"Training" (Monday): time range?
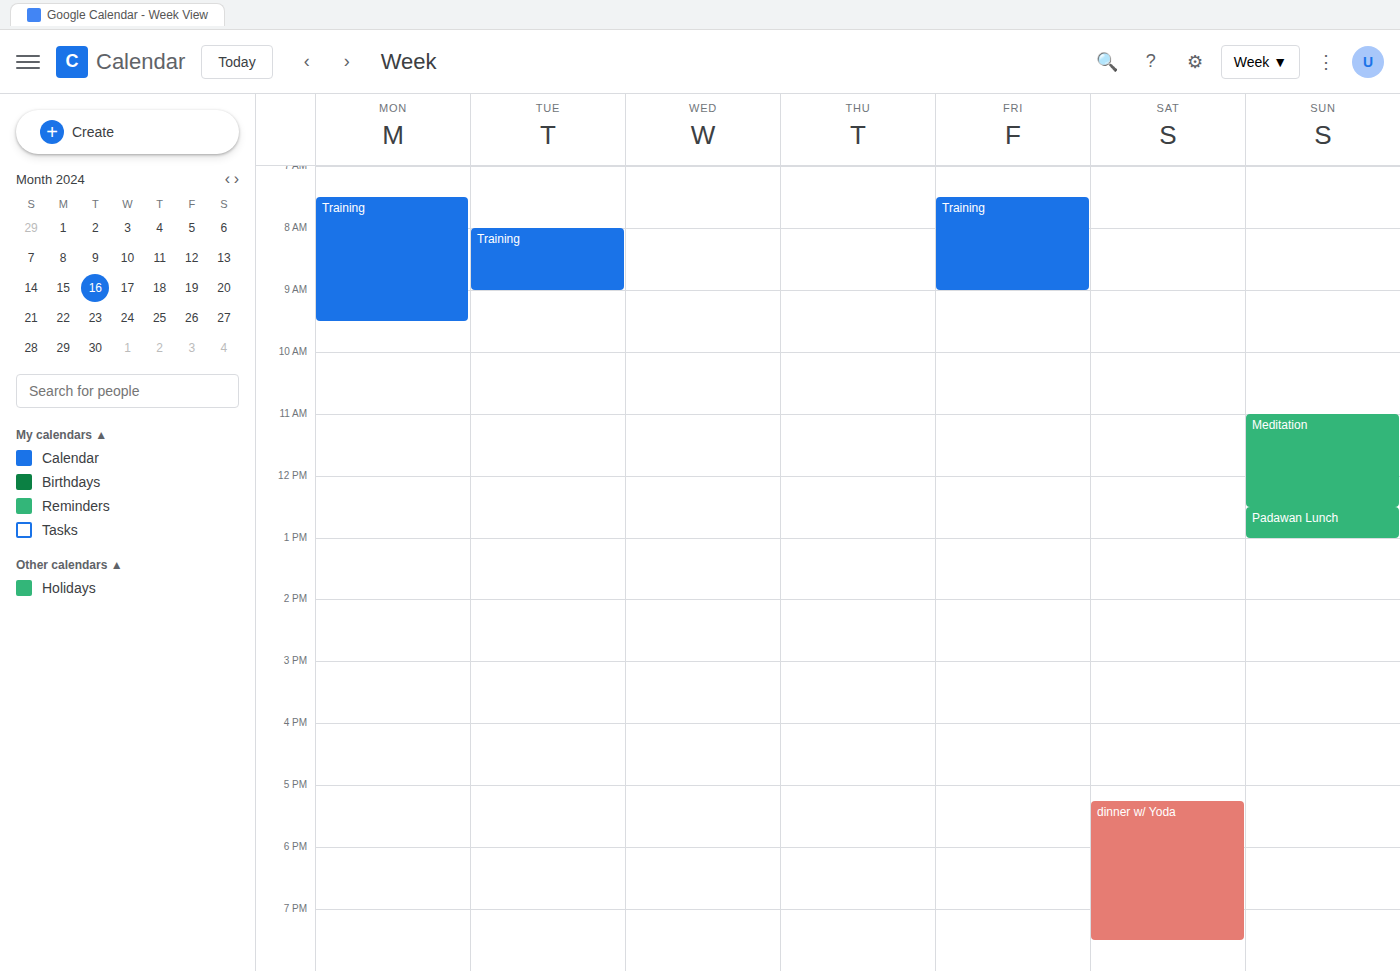
07:30 to 09:30